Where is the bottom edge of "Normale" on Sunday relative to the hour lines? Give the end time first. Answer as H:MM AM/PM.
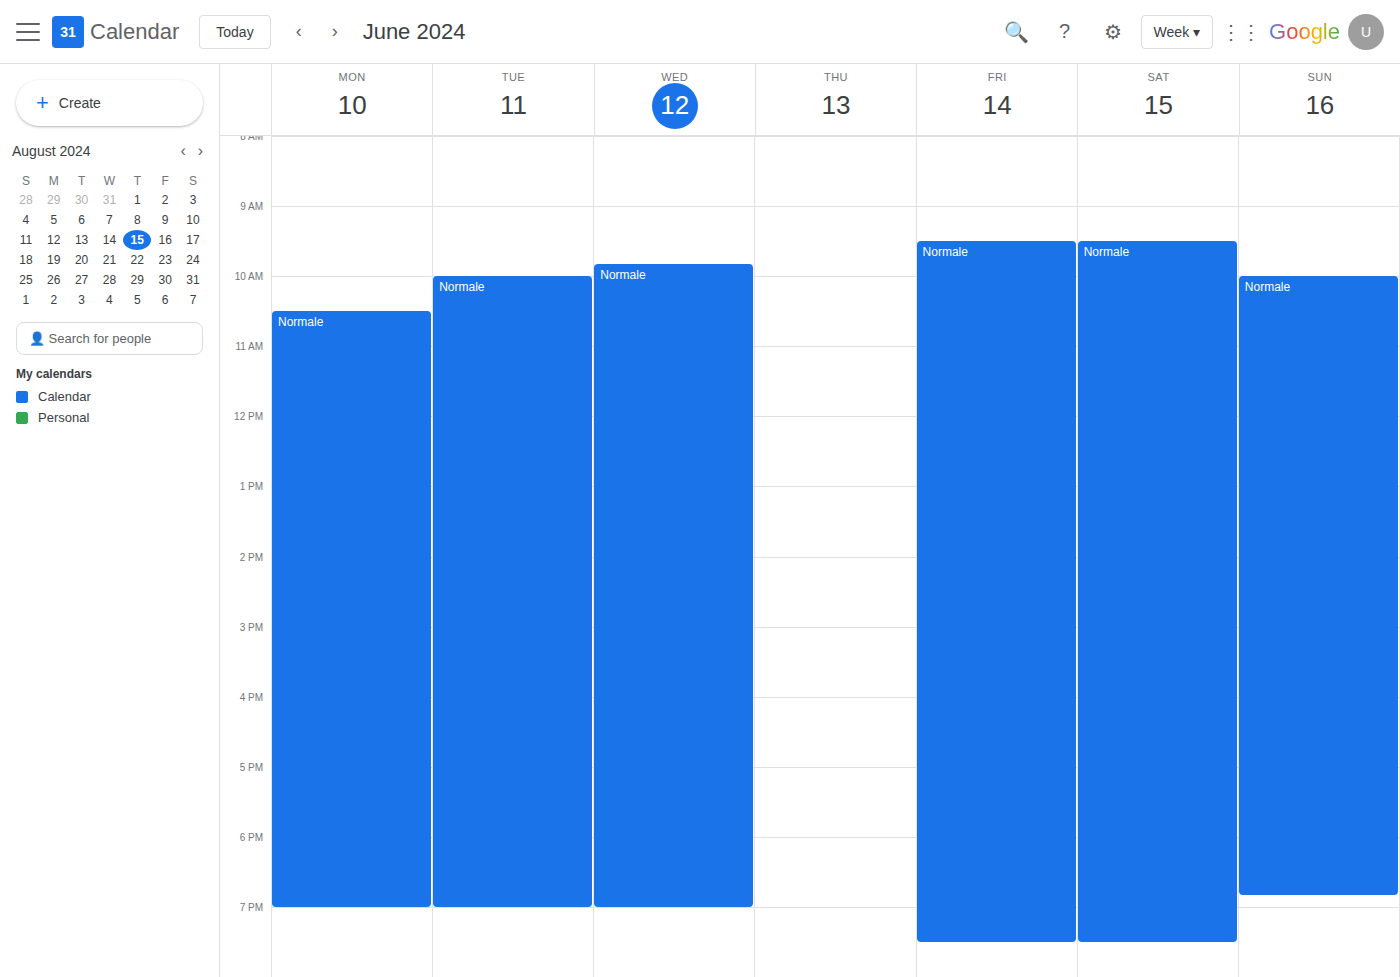
6:50 PM -- neither: 50 minutes below the 6 PM line and 10 minutes above the 7 PM line.